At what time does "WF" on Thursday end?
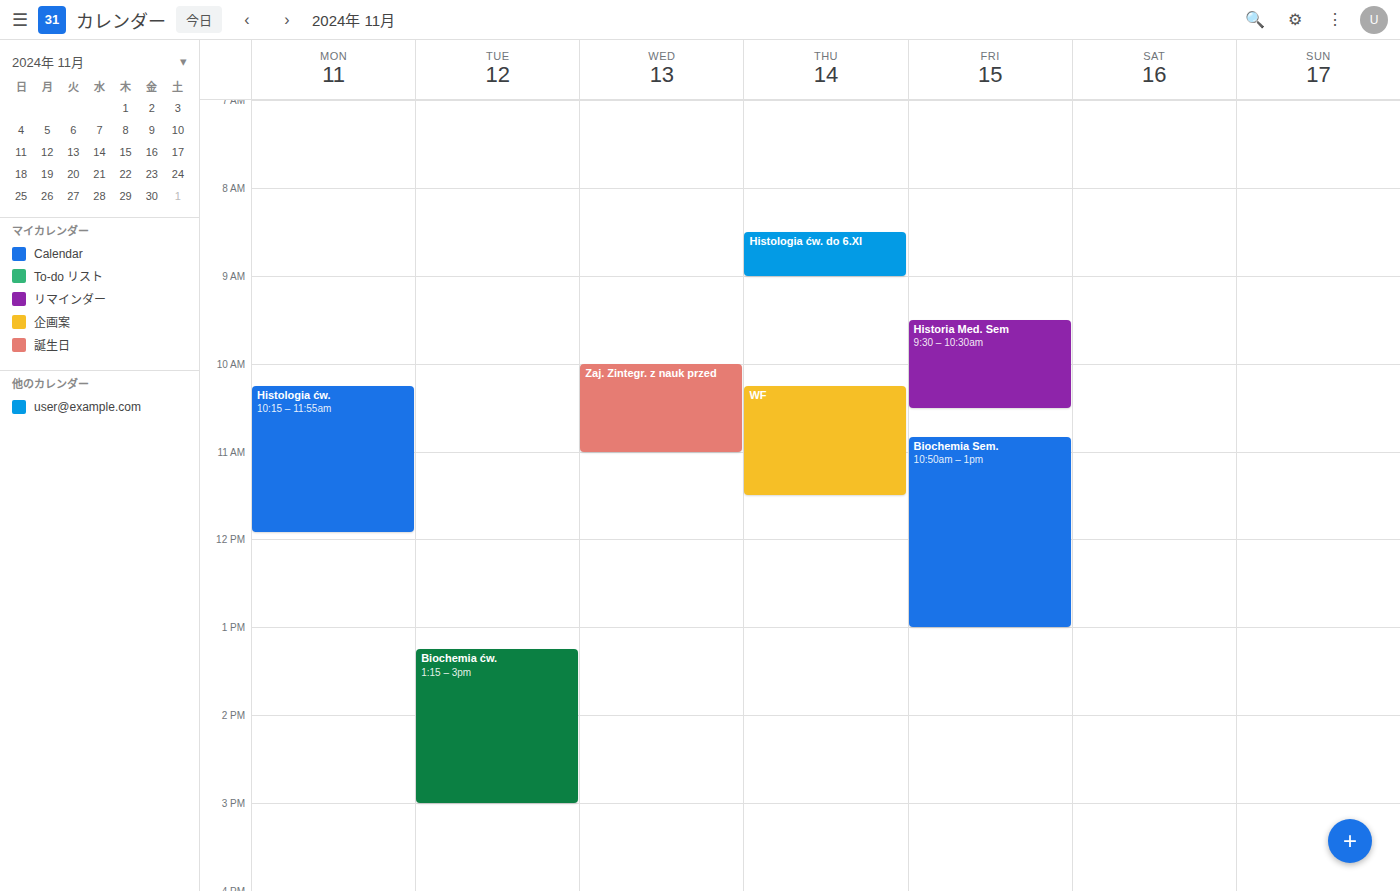
11:30